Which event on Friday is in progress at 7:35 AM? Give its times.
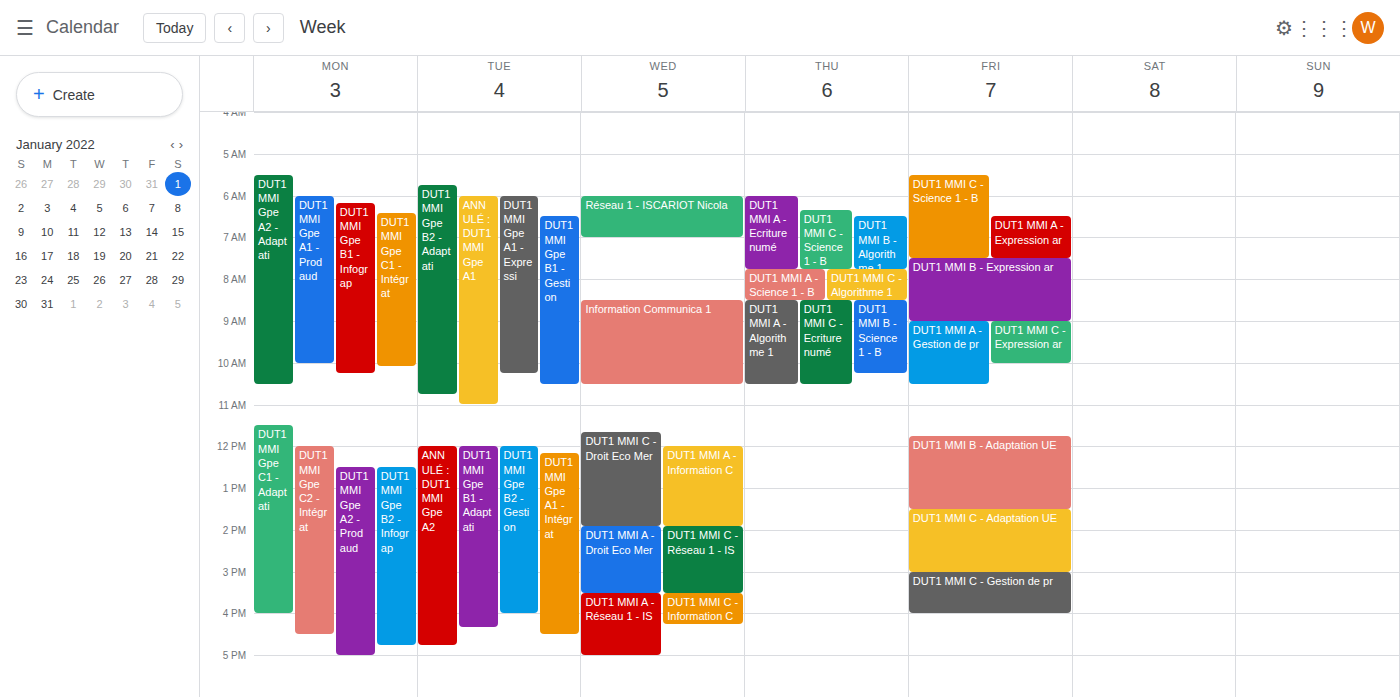
"DUT1 MMI B - Expression ar", 7:30 AM to 9:00 AM